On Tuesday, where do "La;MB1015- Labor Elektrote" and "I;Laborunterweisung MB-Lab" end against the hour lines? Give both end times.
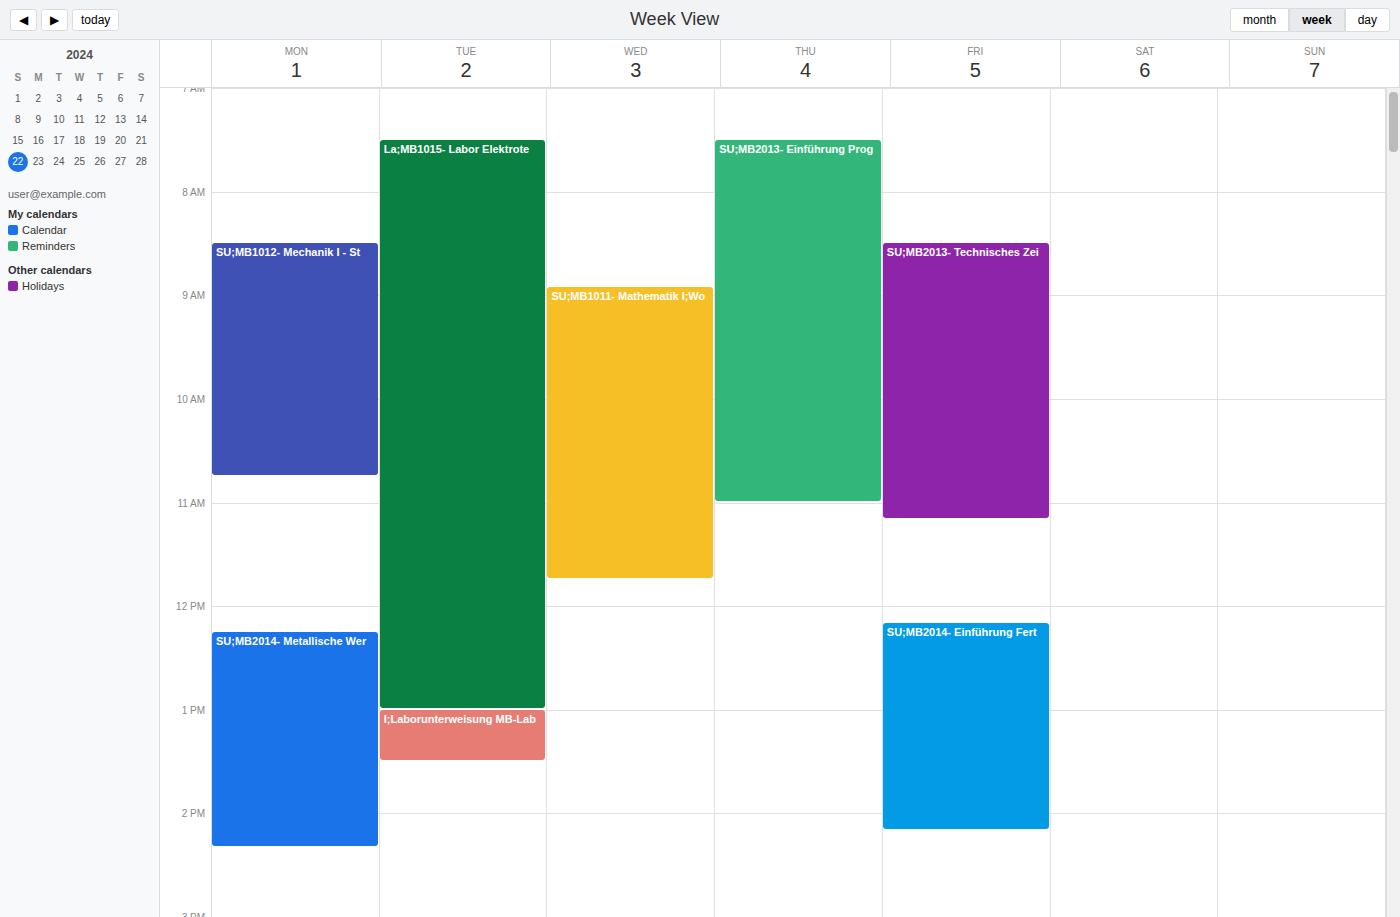
"La;MB1015- Labor Elektrote": 1:00 PM, exactly on the 1 PM line. "I;Laborunterweisung MB-Lab": 1:30 PM, halfway between the 1 PM and 2 PM lines.